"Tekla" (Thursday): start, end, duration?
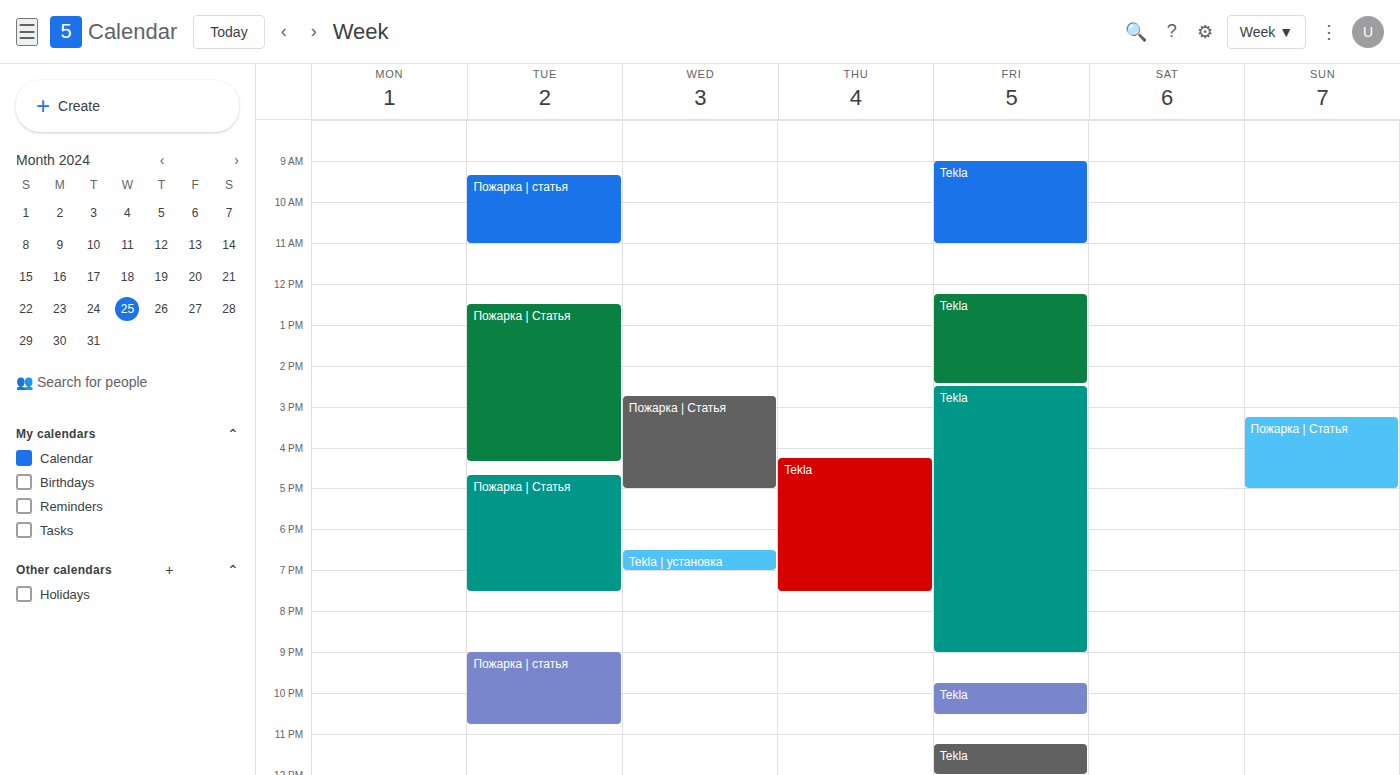
4:15 PM to 7:30 PM, 3 hours 15 minutes